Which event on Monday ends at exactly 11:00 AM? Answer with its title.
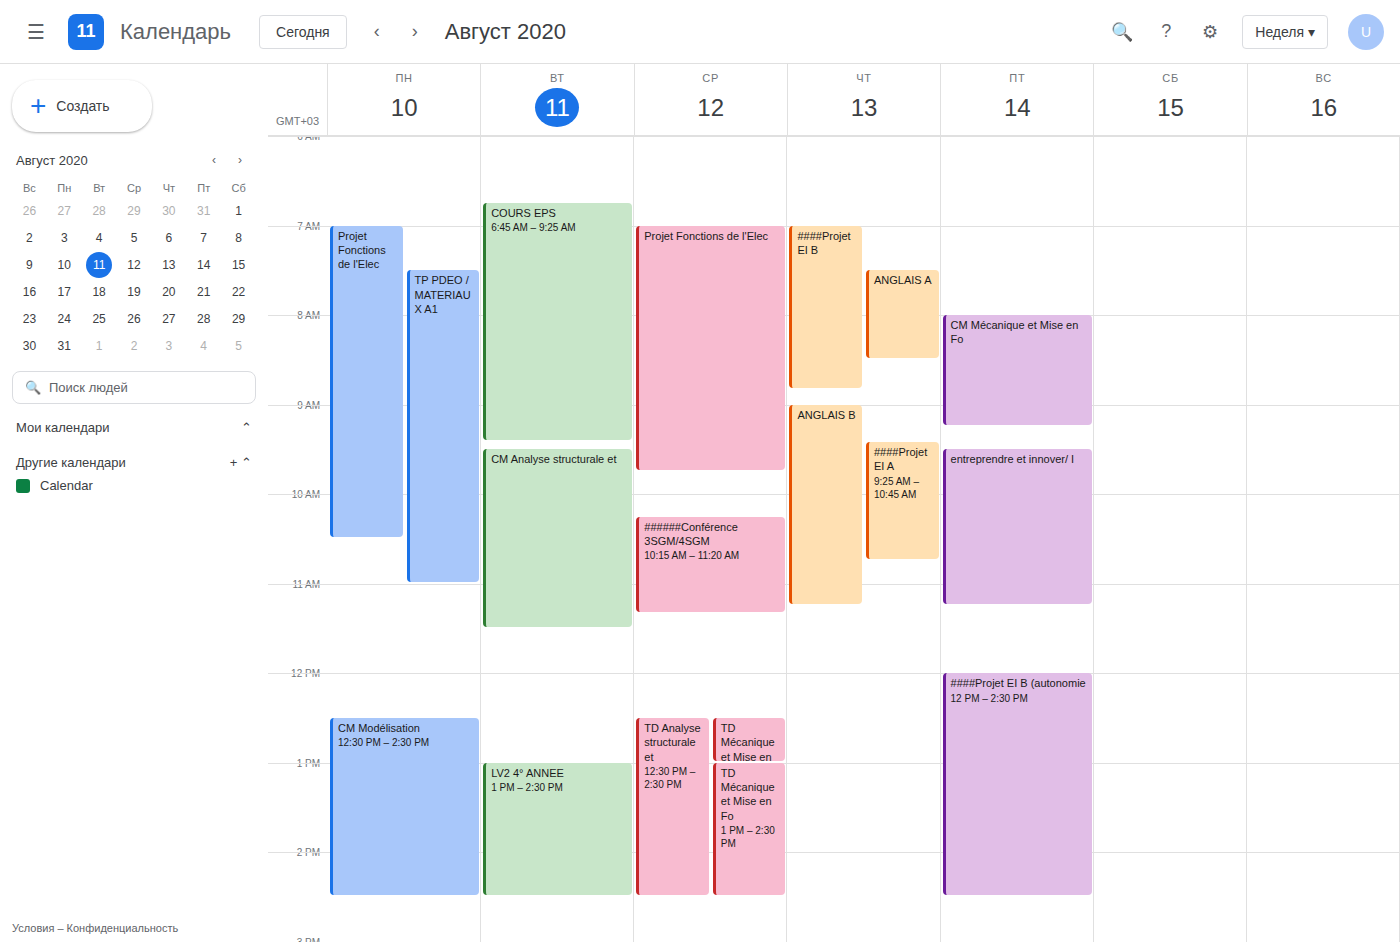
"TP PDEO / MATERIAUX A1"